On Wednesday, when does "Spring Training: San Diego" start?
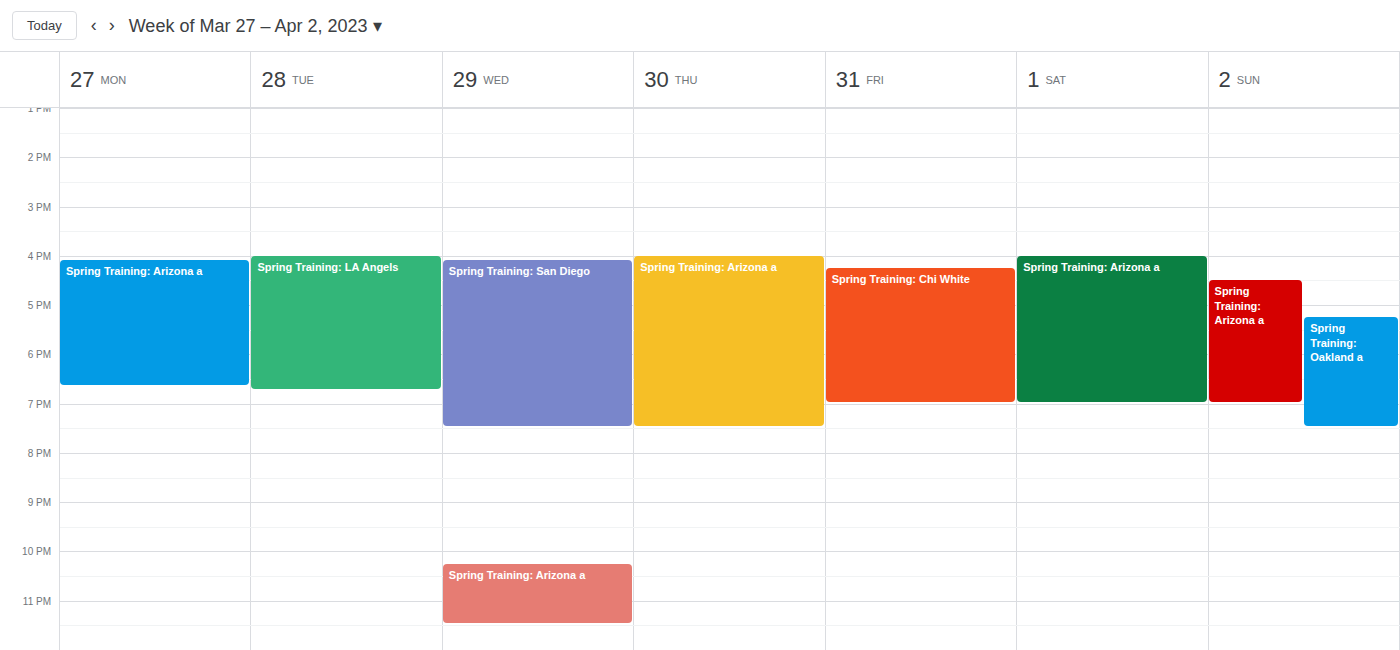
4:05 PM